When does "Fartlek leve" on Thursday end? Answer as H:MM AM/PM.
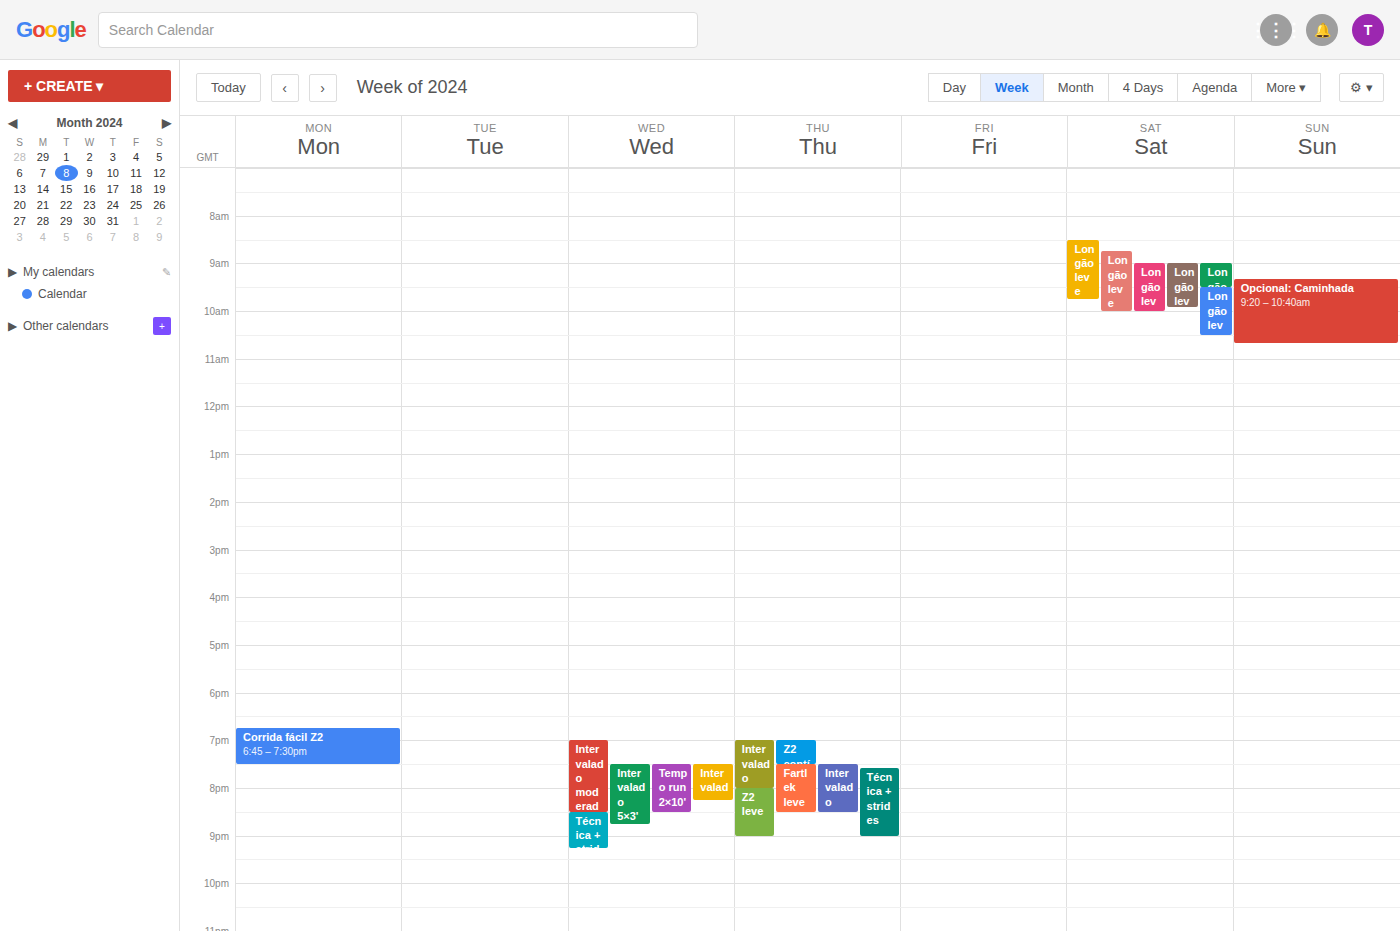
8:30 PM